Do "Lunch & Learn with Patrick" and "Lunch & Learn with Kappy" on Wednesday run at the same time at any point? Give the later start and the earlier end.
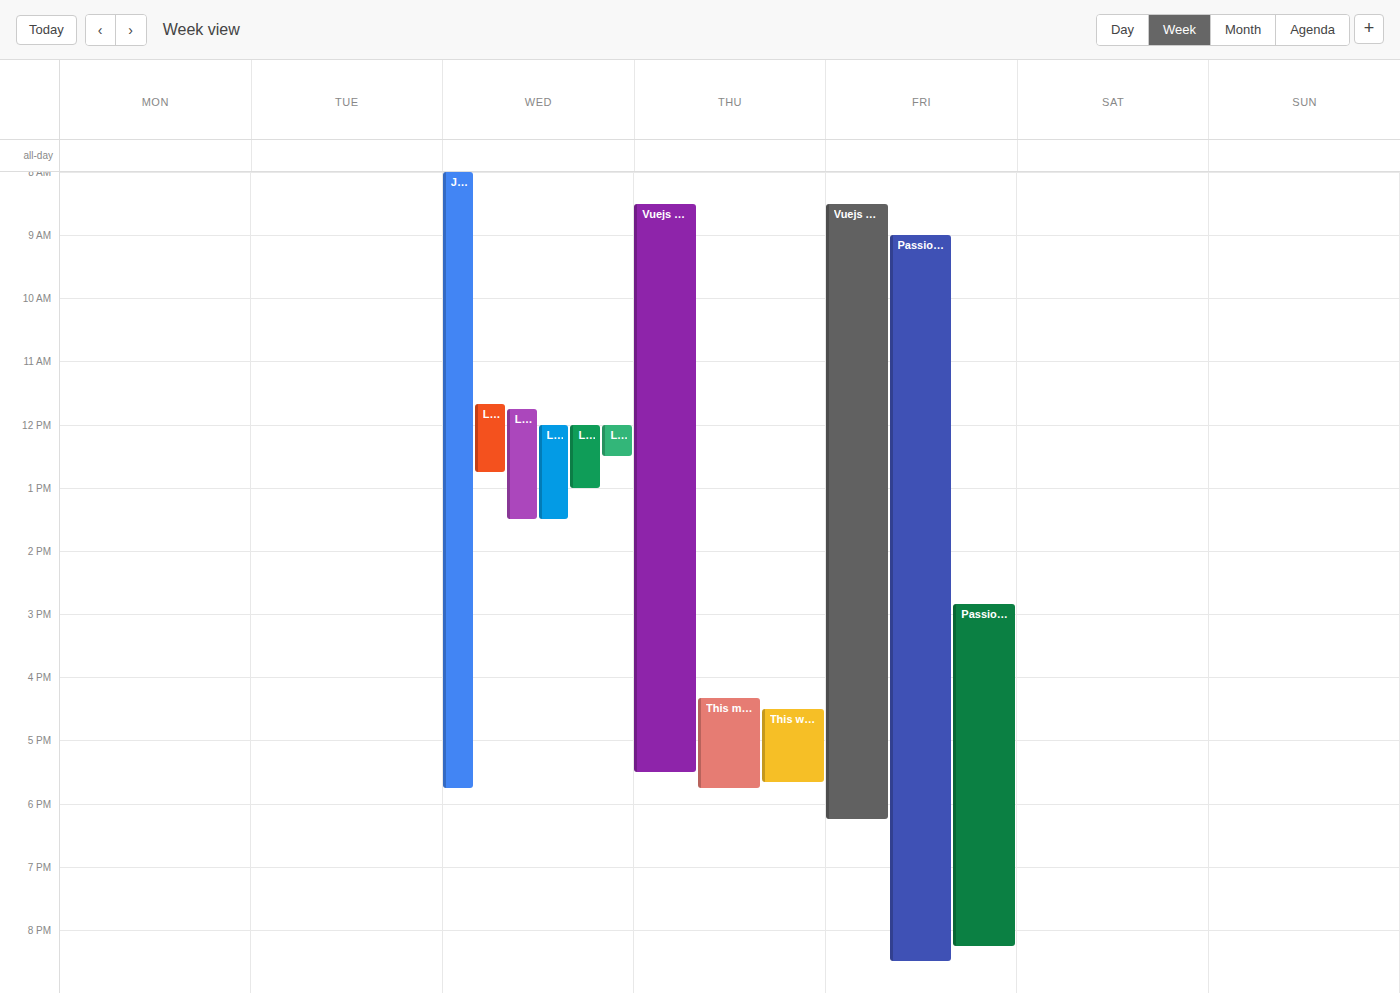
"Lunch & Learn with Patrick" runs 12:00 to 12:30, inside "Lunch & Learn with Kappy" -- they overlap.